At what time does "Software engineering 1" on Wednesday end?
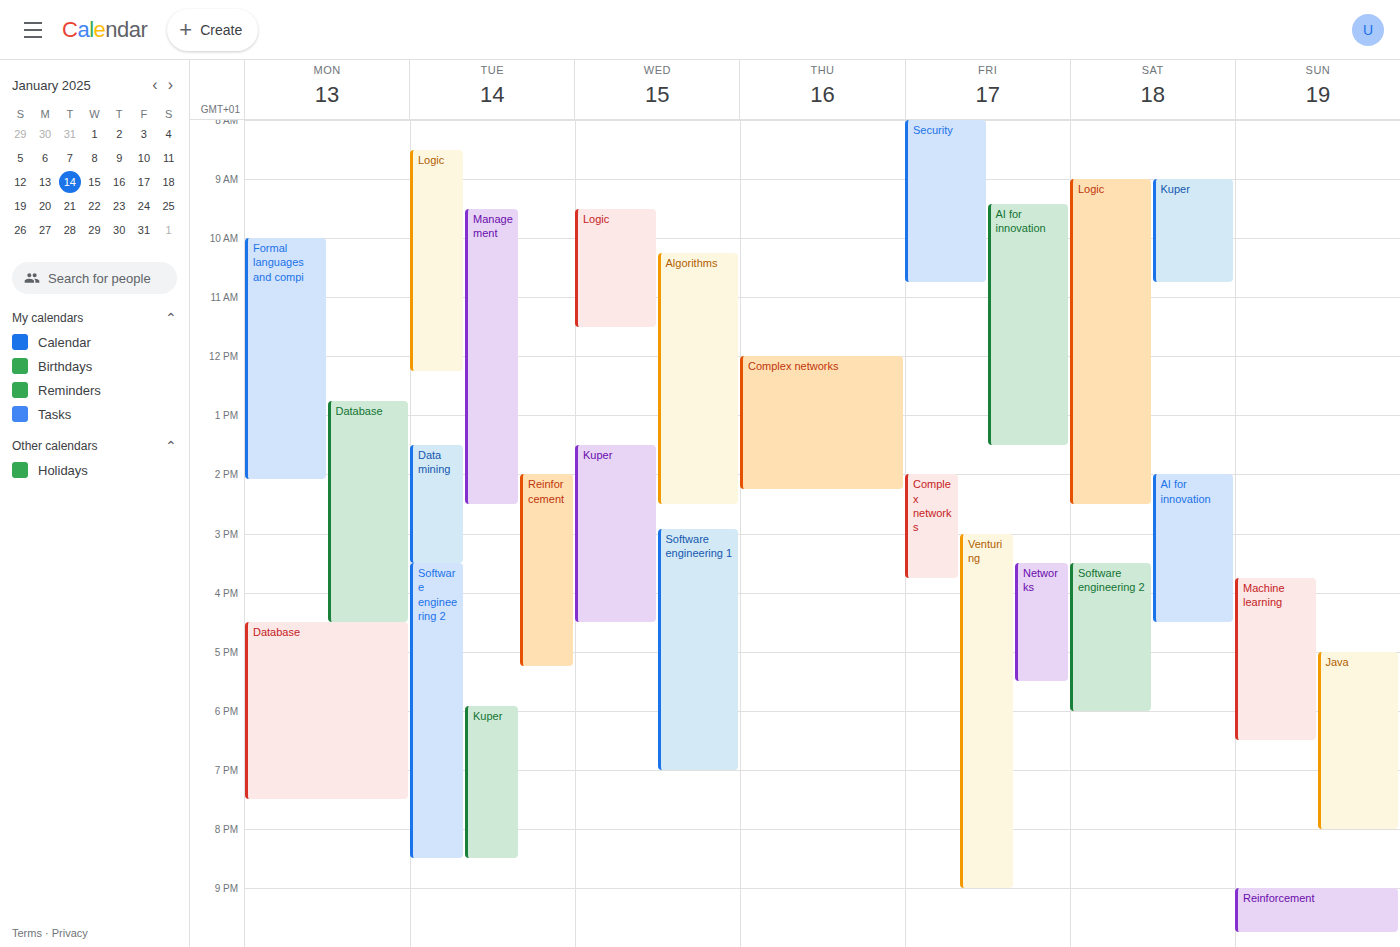
7:00 PM